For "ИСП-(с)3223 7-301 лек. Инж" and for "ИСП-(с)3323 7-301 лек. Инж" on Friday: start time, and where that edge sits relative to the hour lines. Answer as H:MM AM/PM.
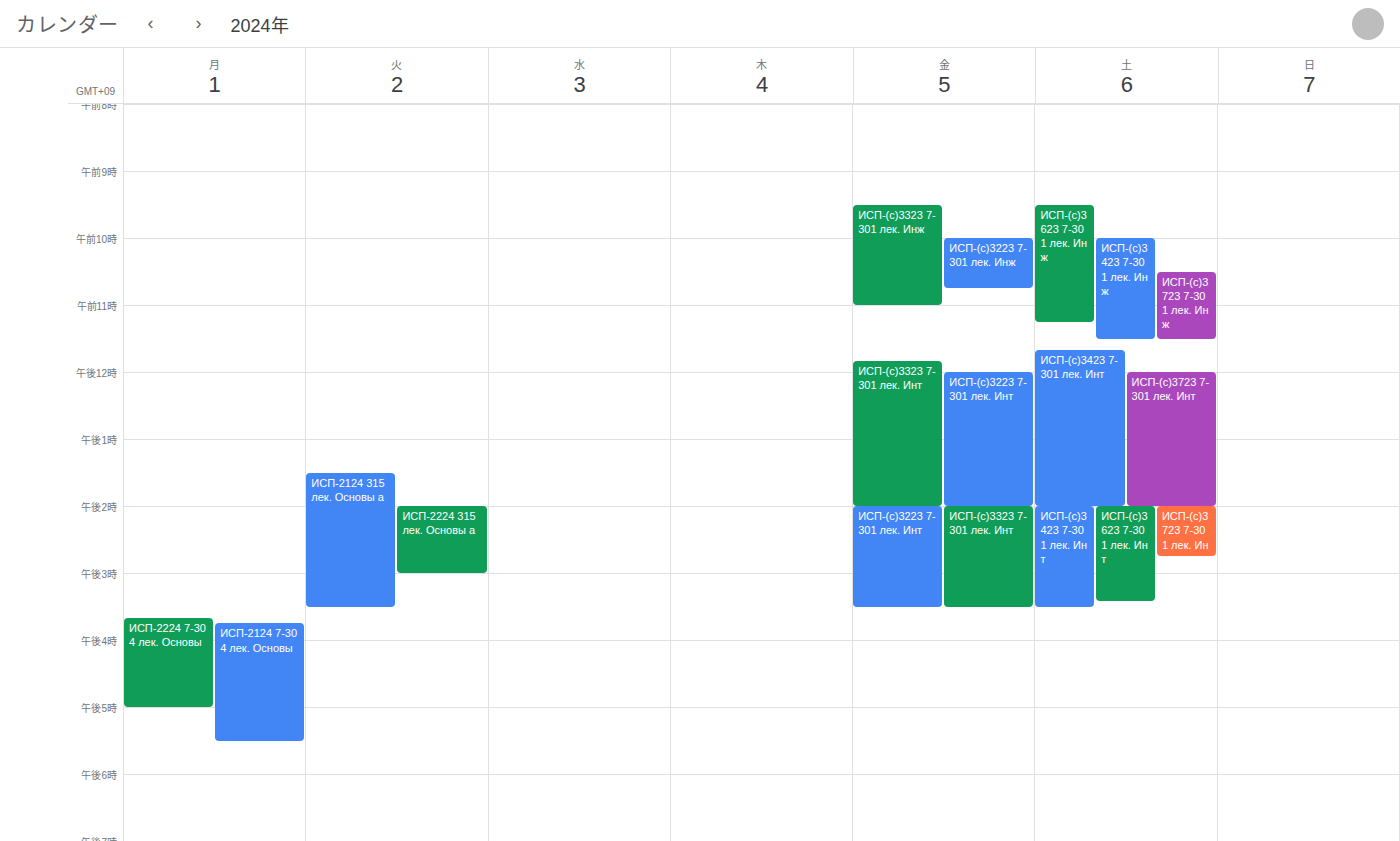
"ИСП-(с)3223 7-301 лек. Инж": 10:00 AM, exactly on the 10 AM line. "ИСП-(с)3323 7-301 лек. Инж": 9:30 AM, halfway between the 9 AM and 10 AM lines.